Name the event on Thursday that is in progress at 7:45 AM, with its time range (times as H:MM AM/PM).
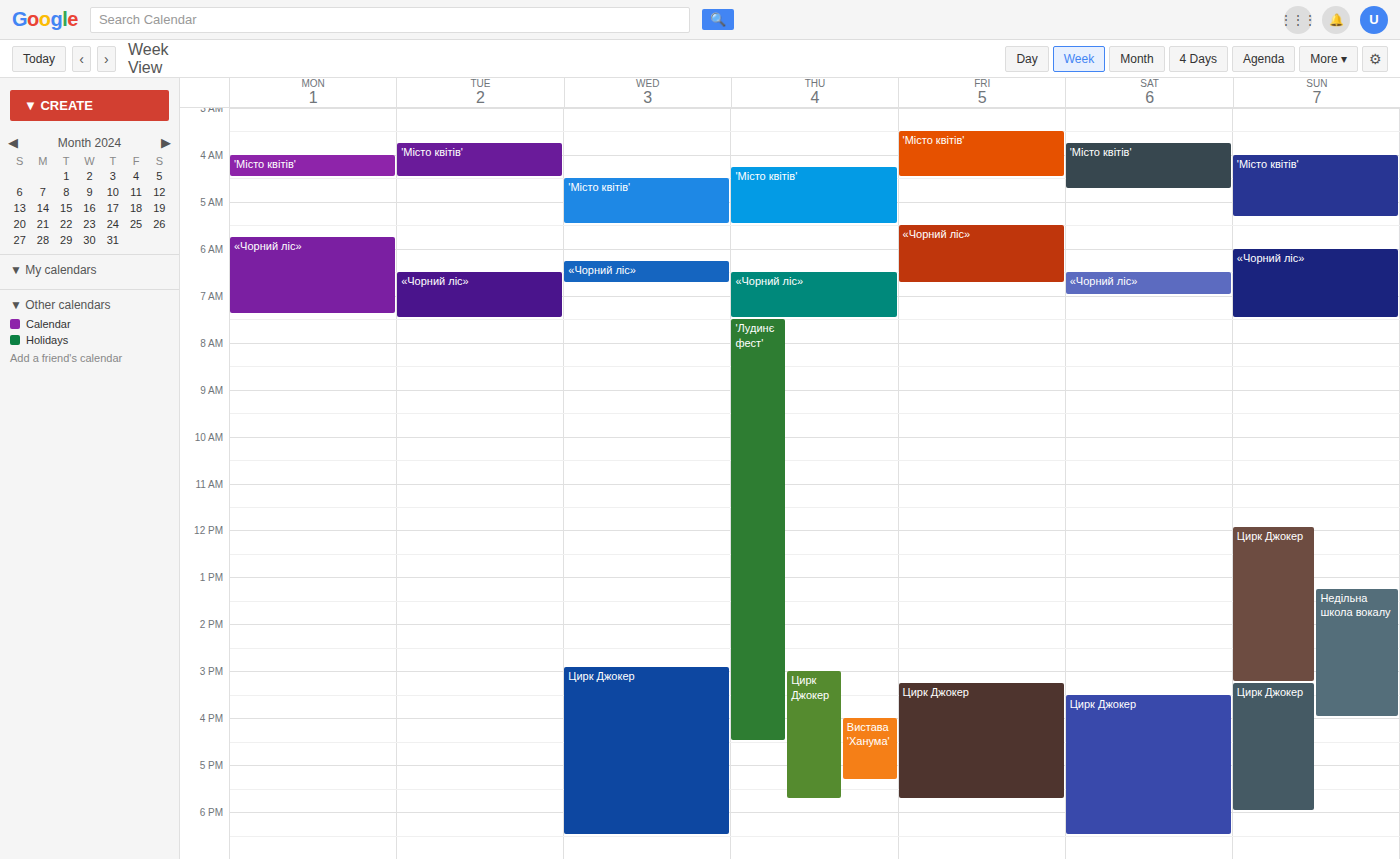
"'Лудинє фест'", 7:30 AM to 4:30 PM